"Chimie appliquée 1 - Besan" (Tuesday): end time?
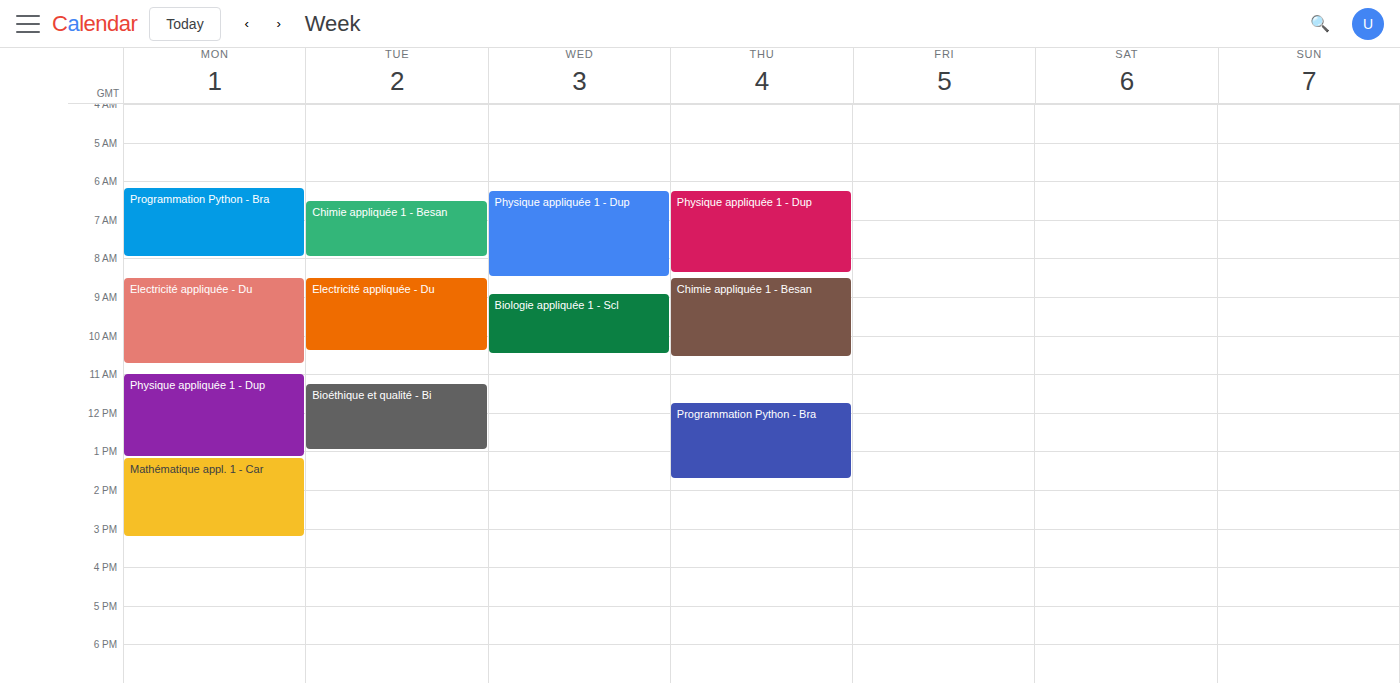
8:00 AM